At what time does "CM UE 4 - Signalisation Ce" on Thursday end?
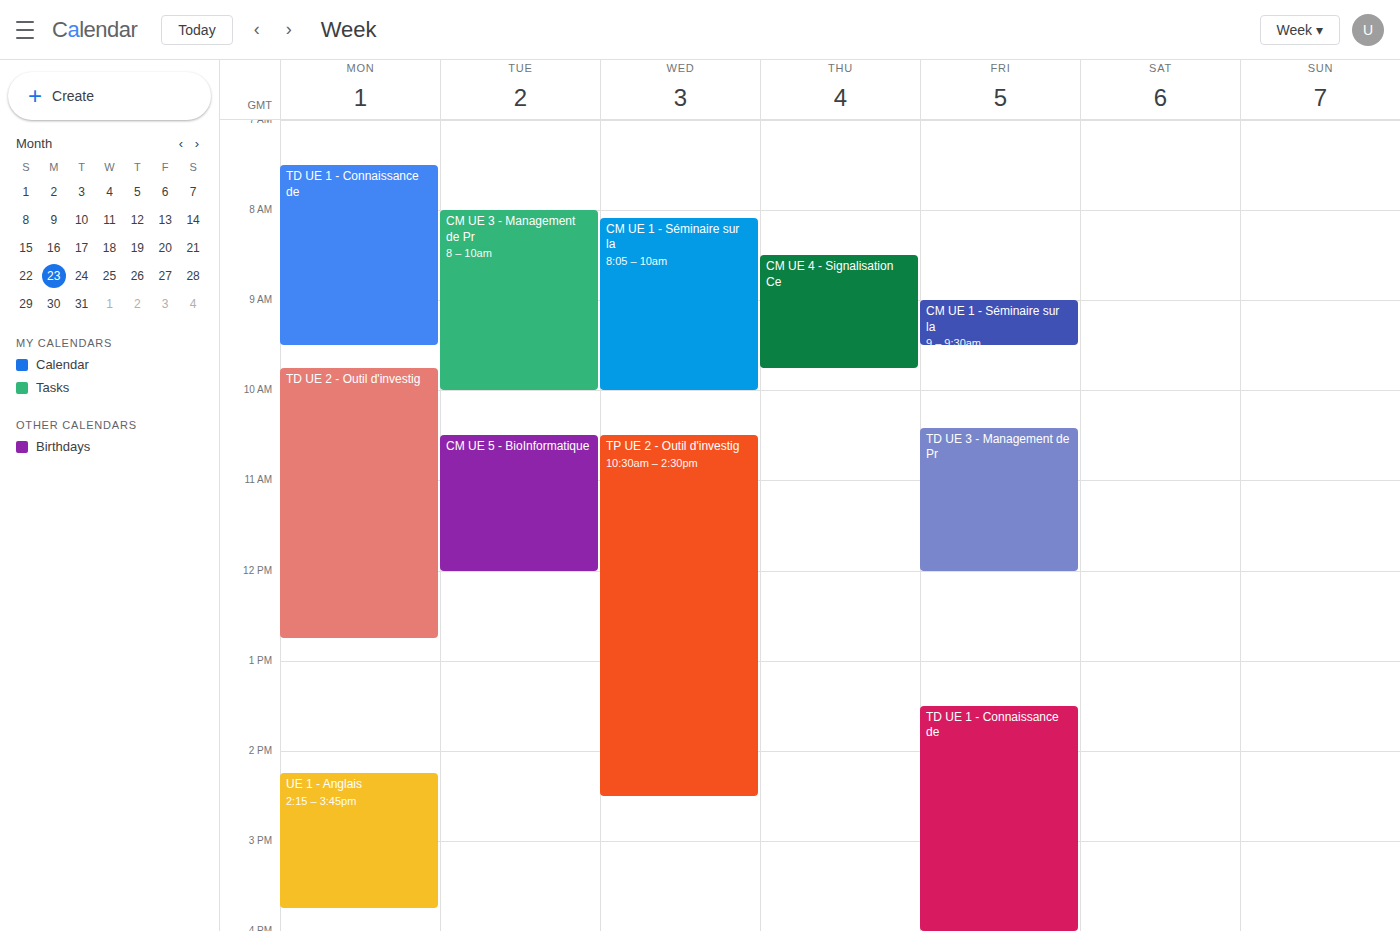
9:45 AM